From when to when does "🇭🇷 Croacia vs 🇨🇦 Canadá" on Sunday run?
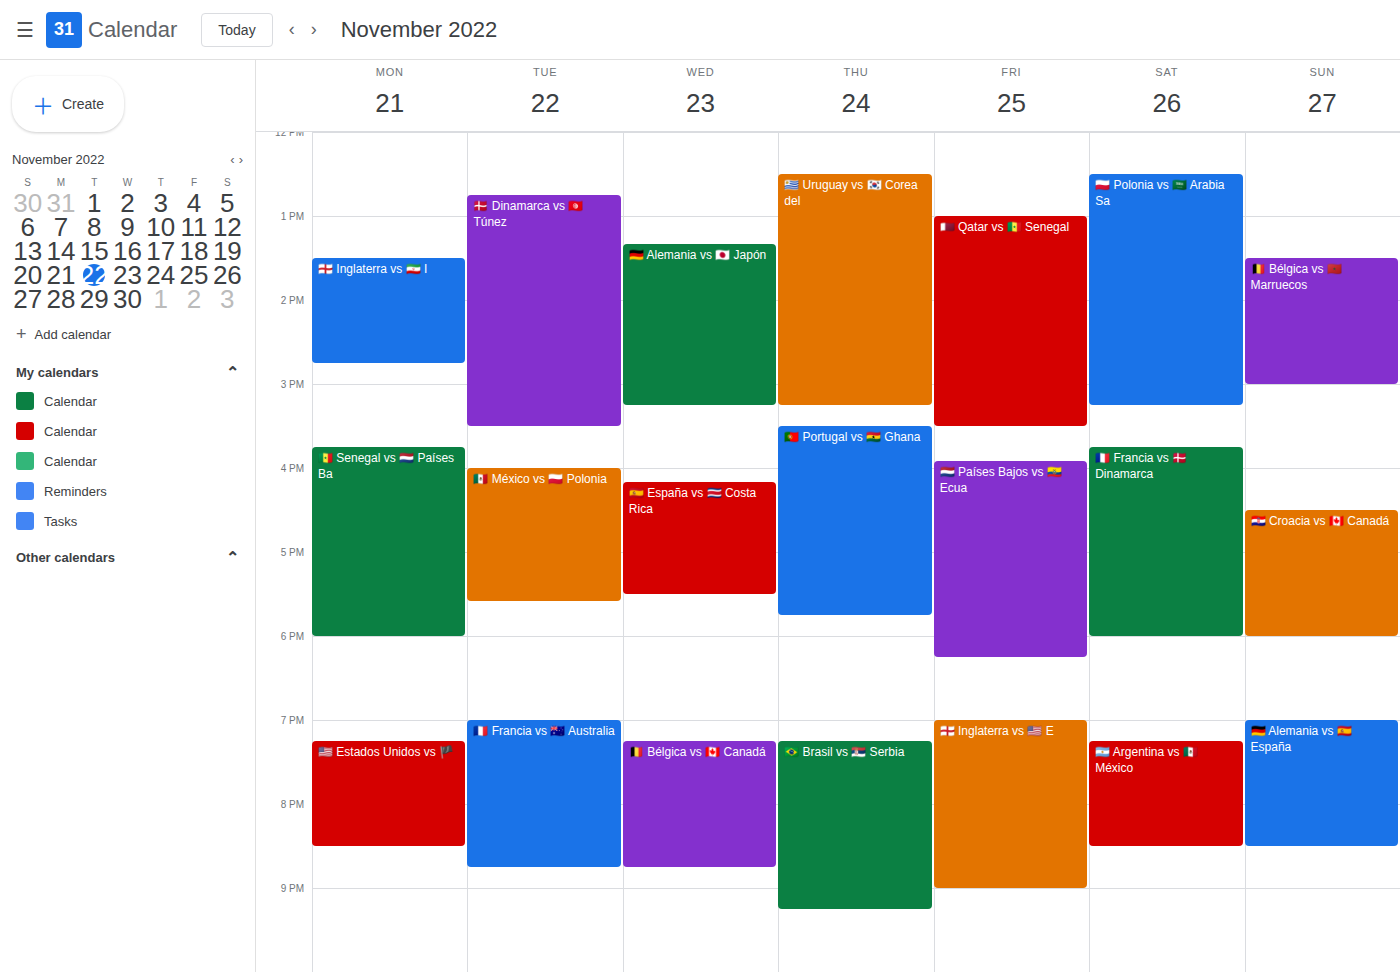
4:30 PM to 6:00 PM